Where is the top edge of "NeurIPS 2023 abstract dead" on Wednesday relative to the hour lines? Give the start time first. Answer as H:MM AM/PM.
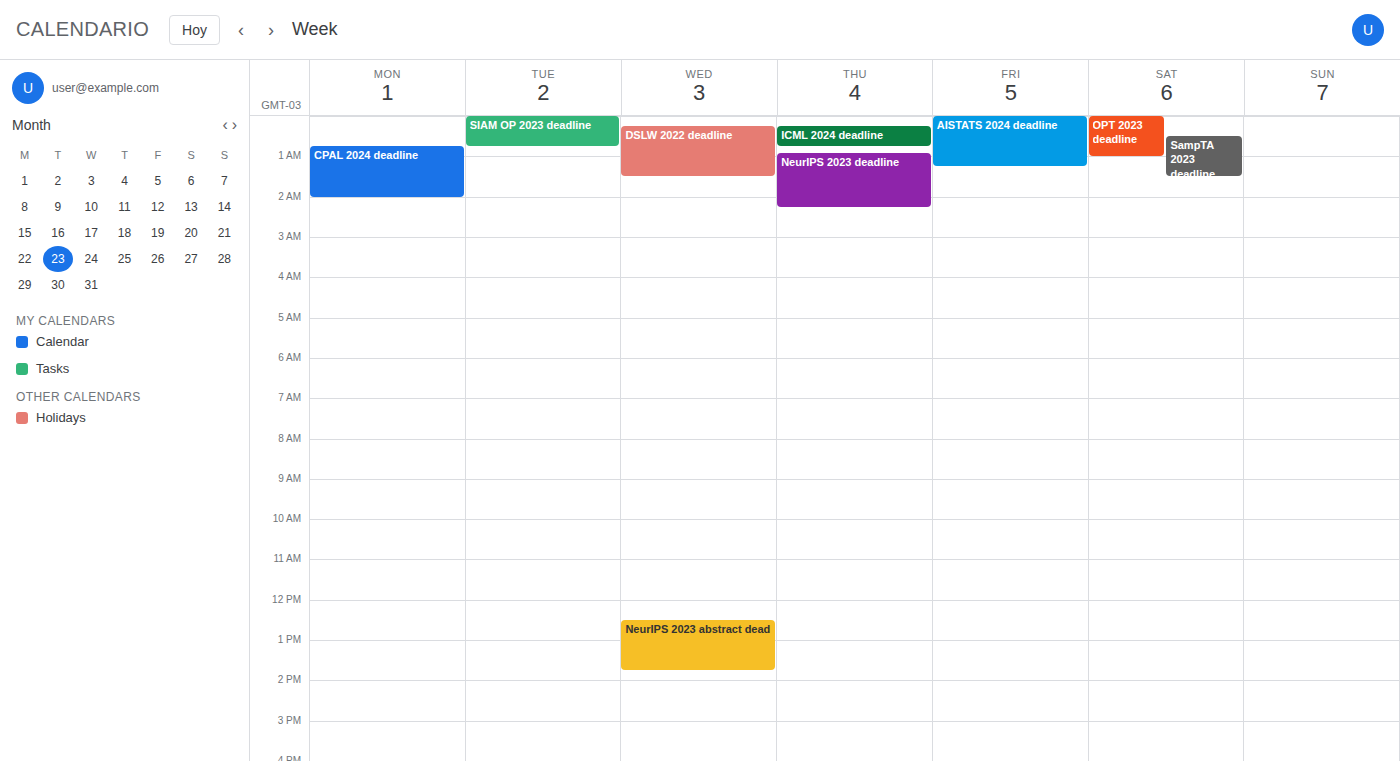
12:30 PM -- halfway between the 12 PM and 1 PM lines.